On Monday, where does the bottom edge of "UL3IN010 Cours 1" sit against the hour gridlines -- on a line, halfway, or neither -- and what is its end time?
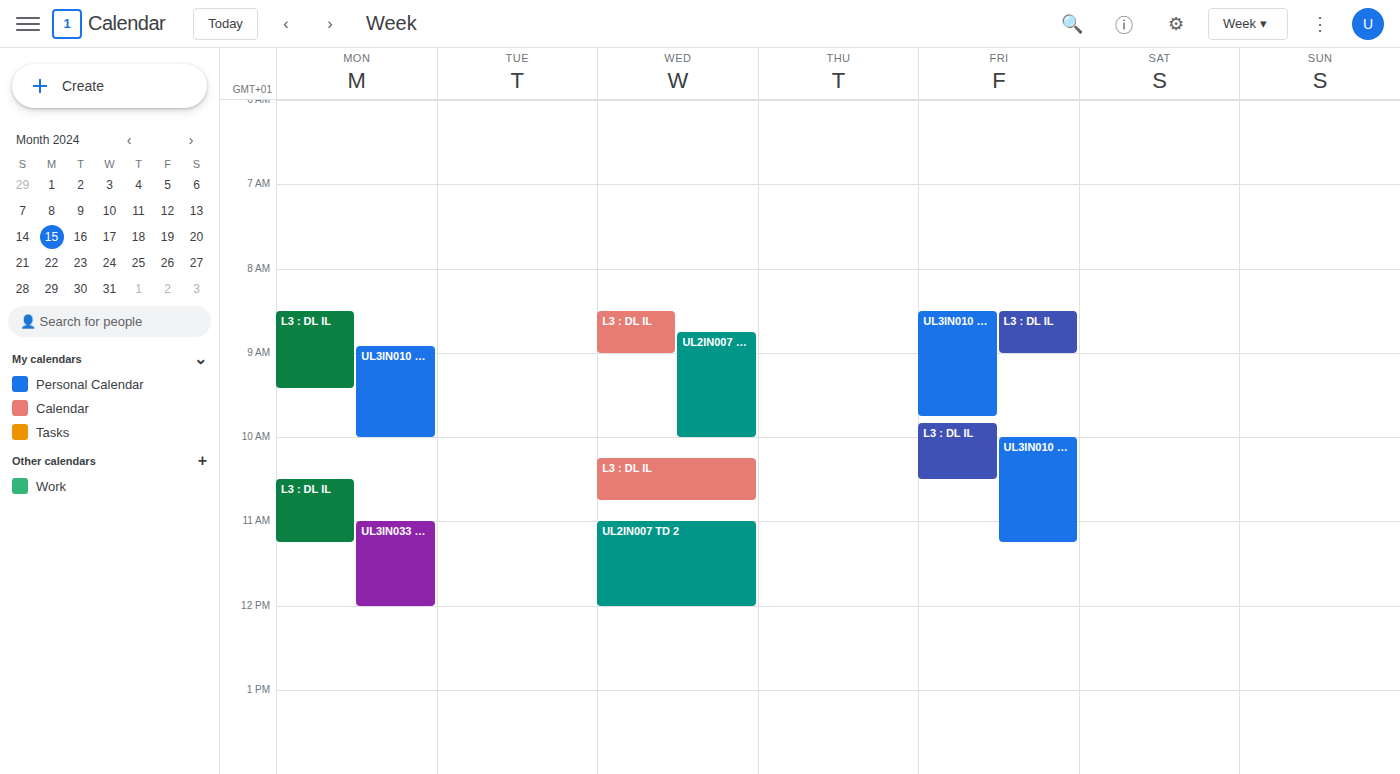
10:00 AM -- exactly on the 10 AM line.